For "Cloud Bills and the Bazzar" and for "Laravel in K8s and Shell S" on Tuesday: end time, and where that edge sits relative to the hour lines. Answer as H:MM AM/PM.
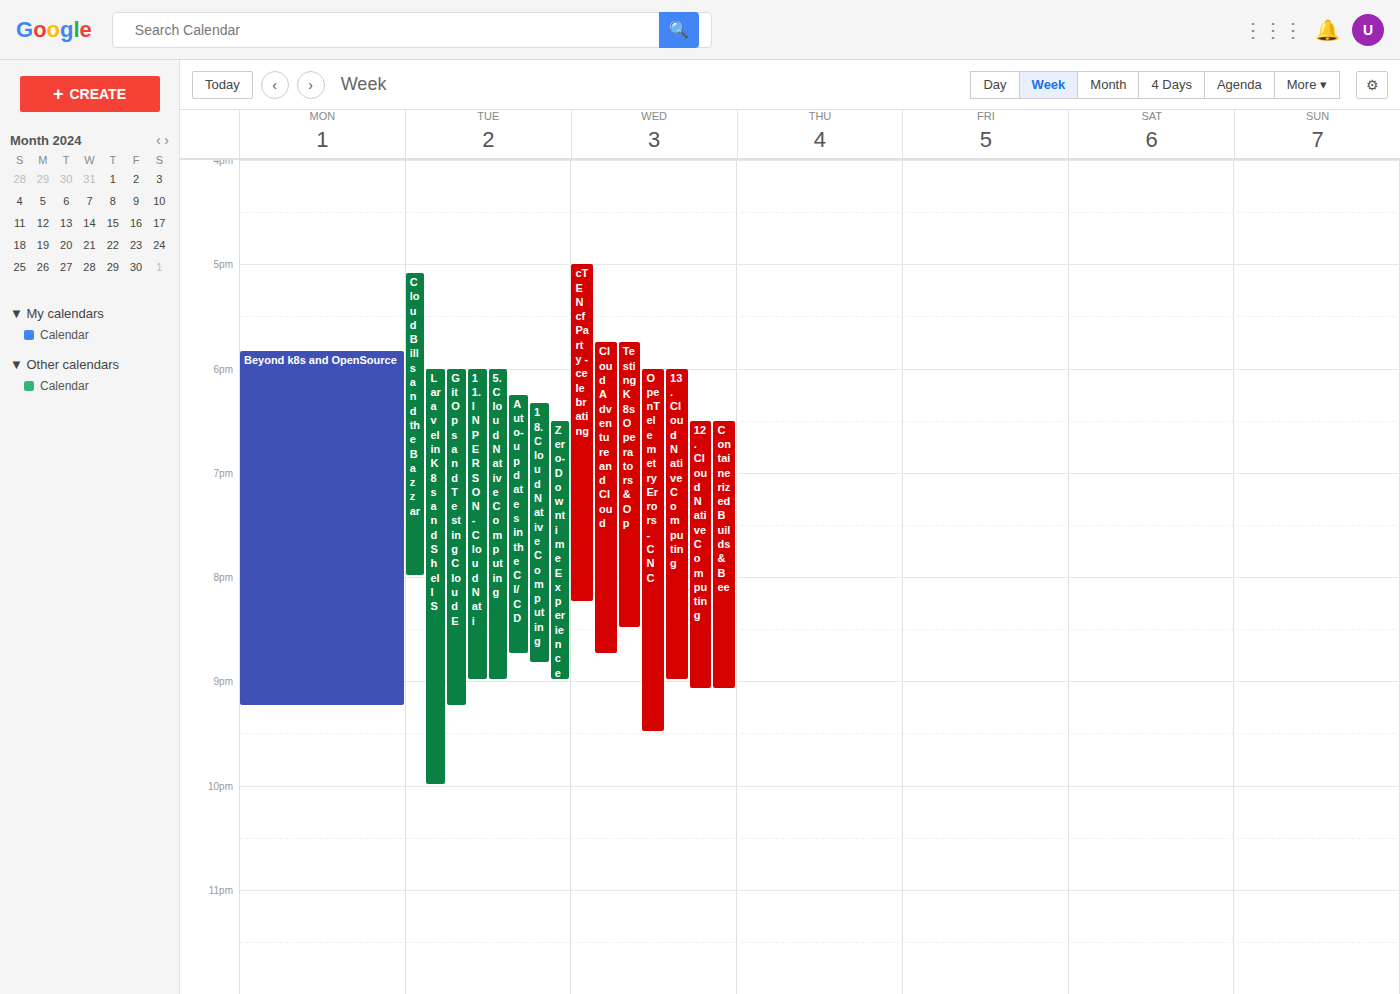
"Cloud Bills and the Bazzar": 8:00 PM, exactly on the 8 PM line. "Laravel in K8s and Shell S": 10:00 PM, exactly on the 10 PM line.